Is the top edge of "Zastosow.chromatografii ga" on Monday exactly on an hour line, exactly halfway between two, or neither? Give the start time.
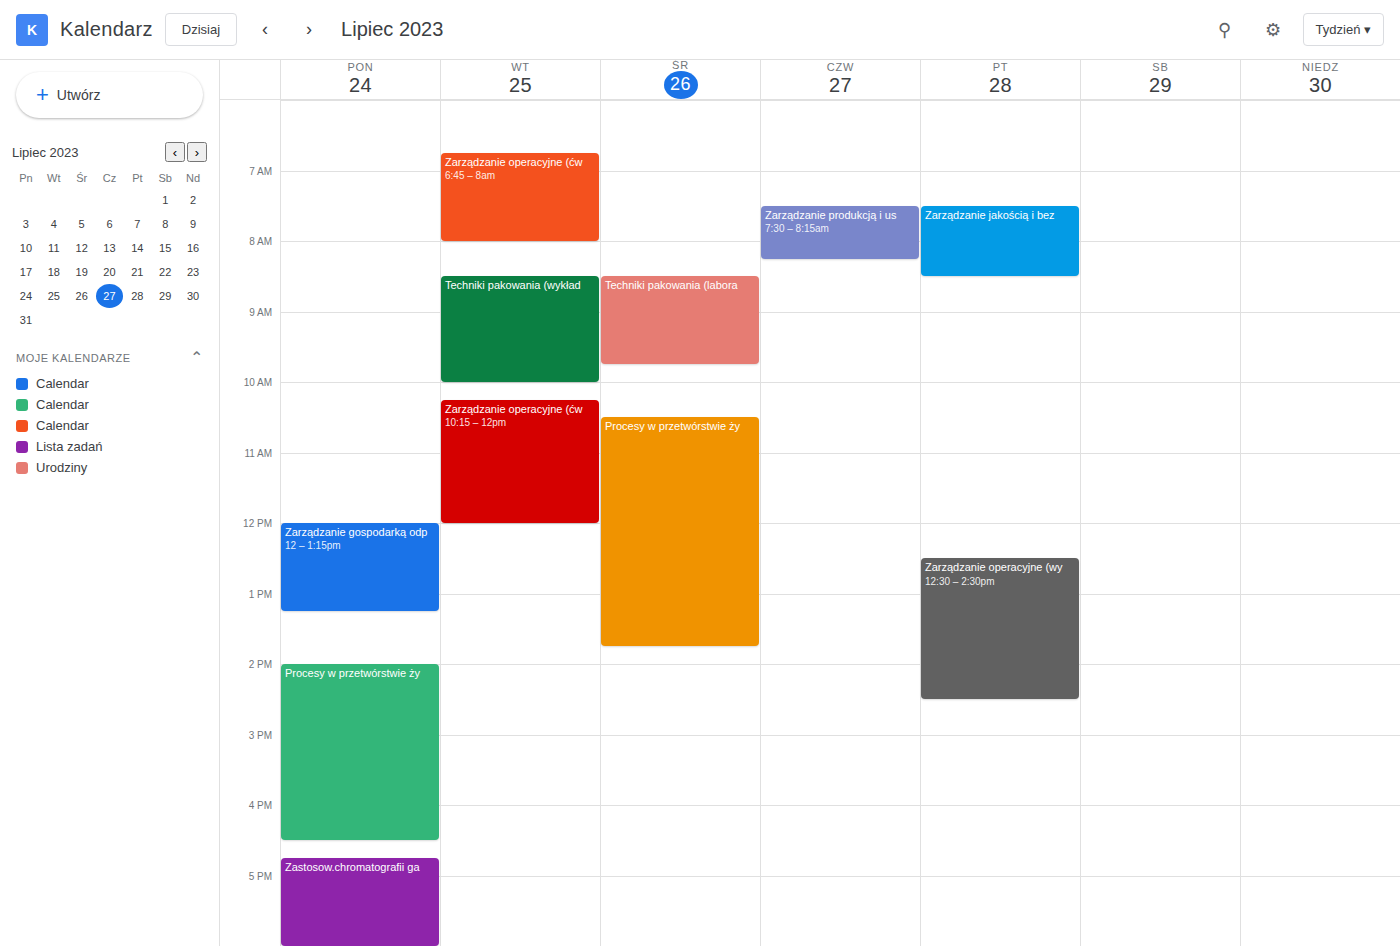
4:45 PM -- neither: three quarters of the way from the 4 PM line to the 5 PM line.